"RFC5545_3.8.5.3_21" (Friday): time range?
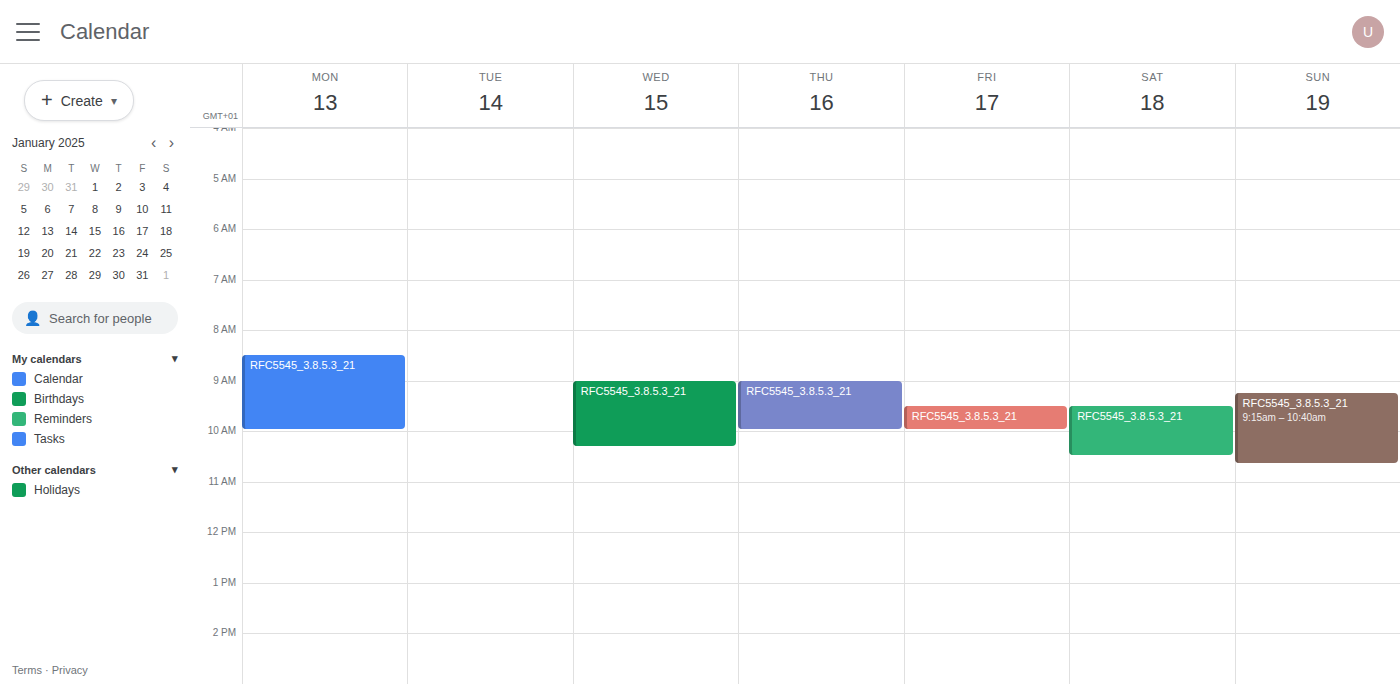
9:30 AM to 10:00 AM